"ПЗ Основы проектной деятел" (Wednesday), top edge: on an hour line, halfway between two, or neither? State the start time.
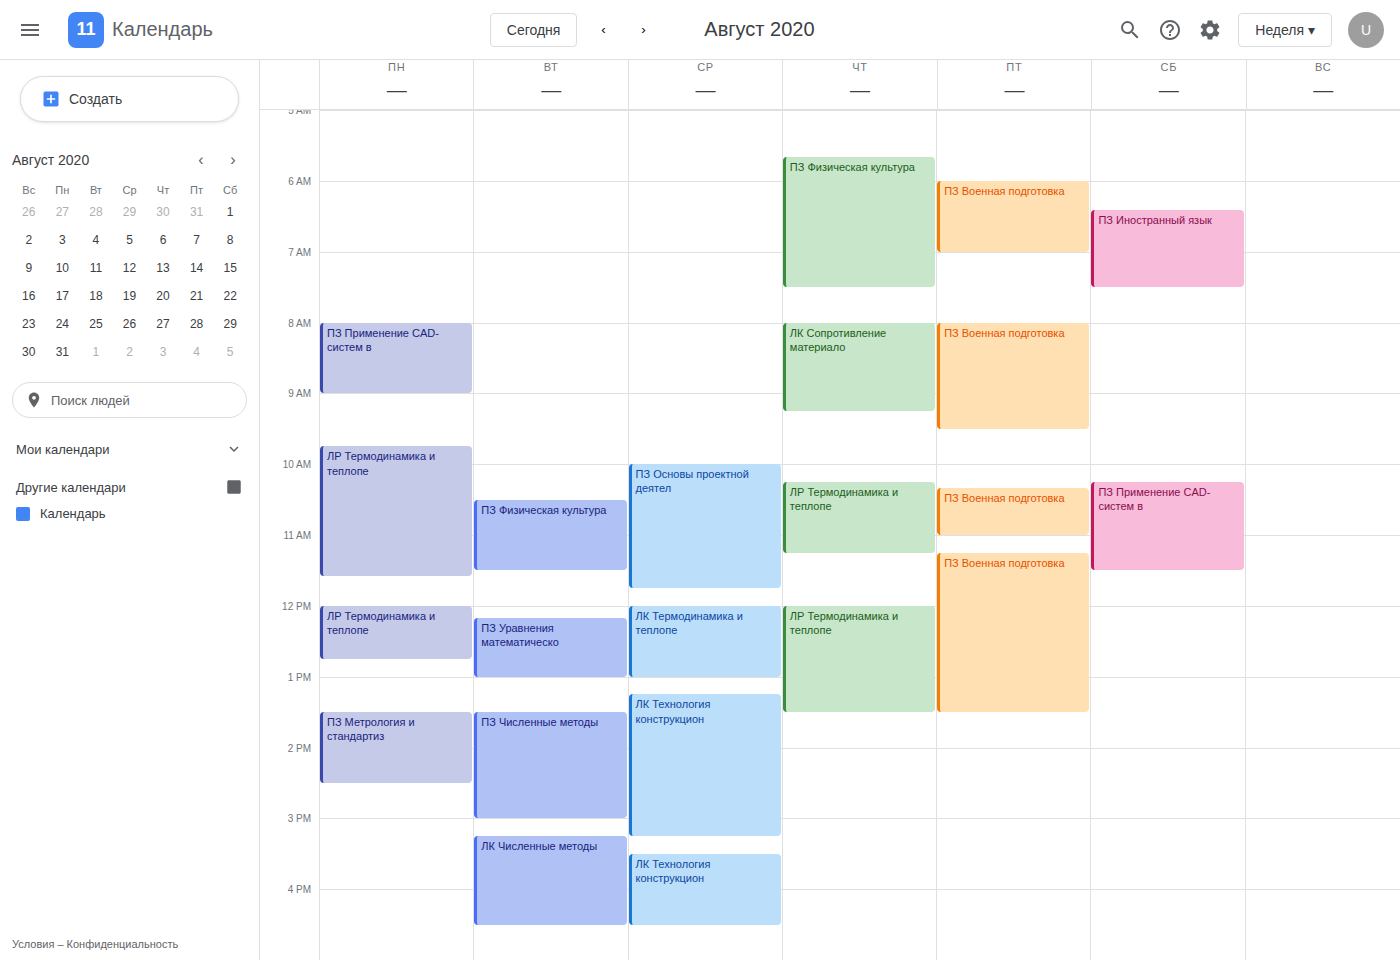
10:00 -- exactly on the 10:00 line.